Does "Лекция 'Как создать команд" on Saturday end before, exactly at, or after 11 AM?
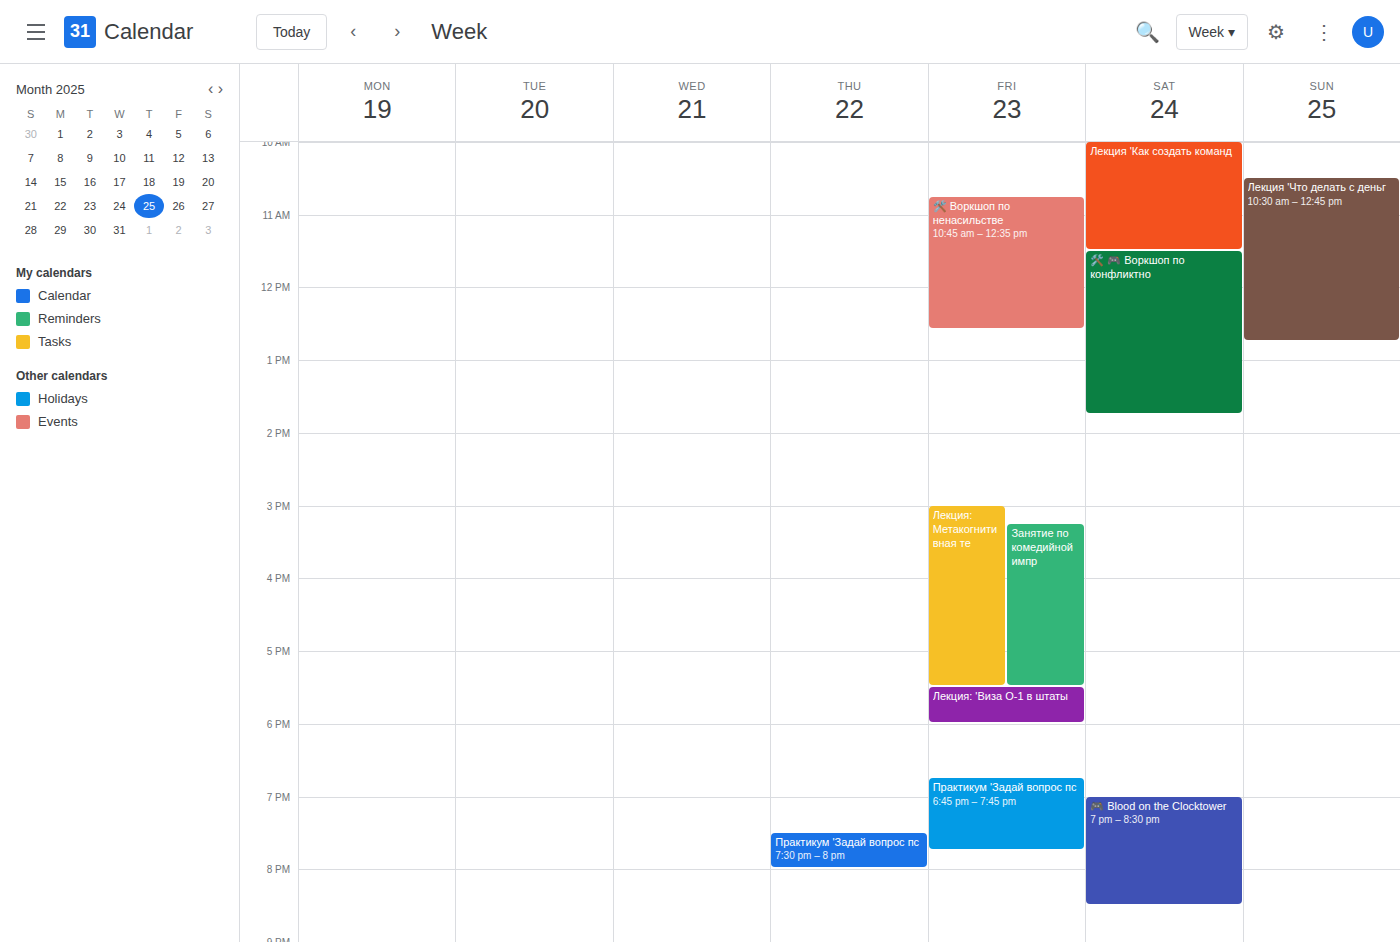
11:30 AM -- after 11 AM, 30 minutes below the 11 AM line.